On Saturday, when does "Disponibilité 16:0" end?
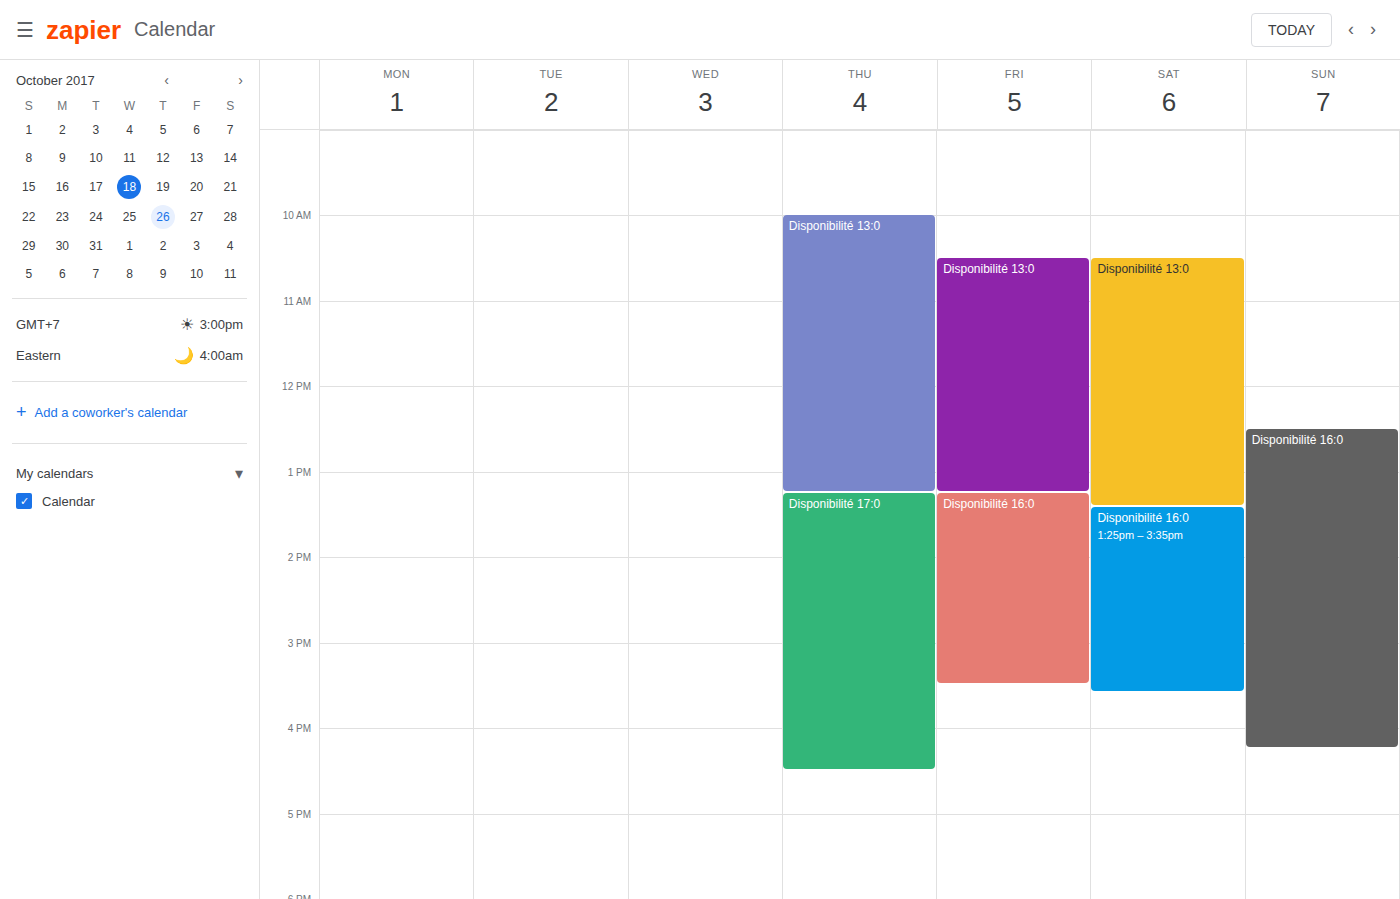
3:35 PM